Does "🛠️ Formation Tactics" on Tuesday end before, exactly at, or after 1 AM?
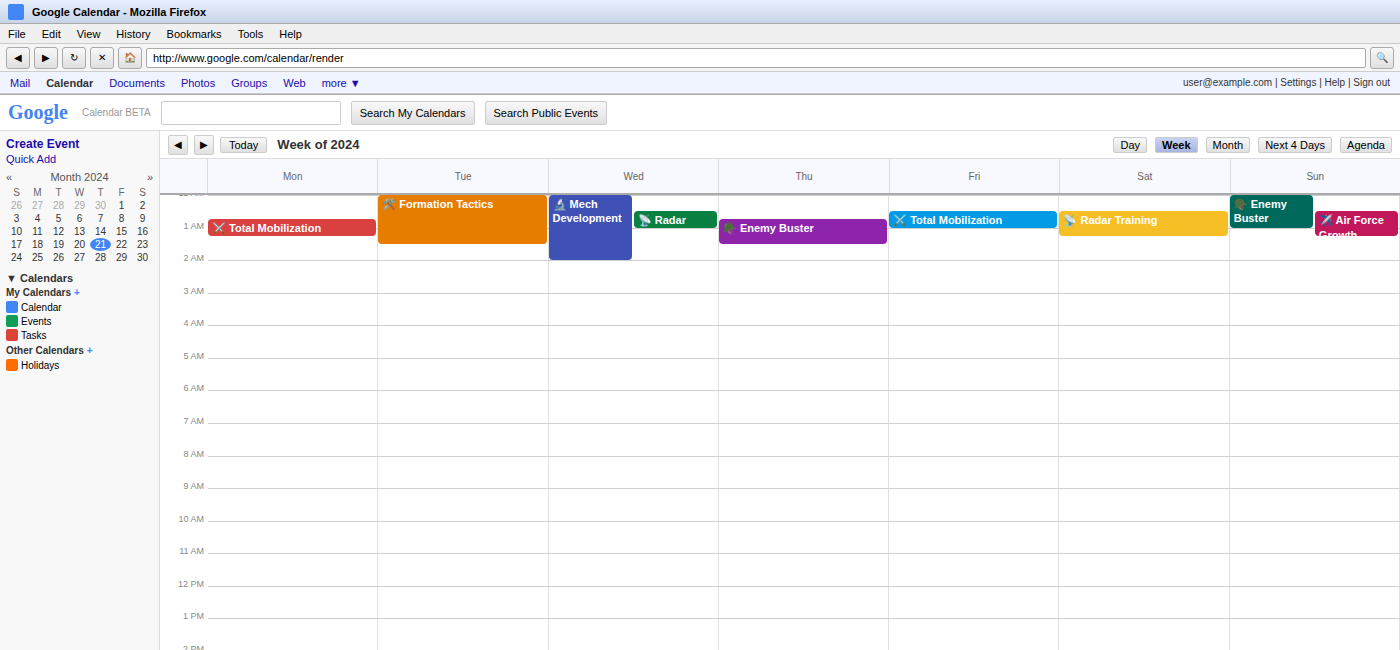
1:30 AM -- after 1 AM, 30 minutes below the 1 AM line.